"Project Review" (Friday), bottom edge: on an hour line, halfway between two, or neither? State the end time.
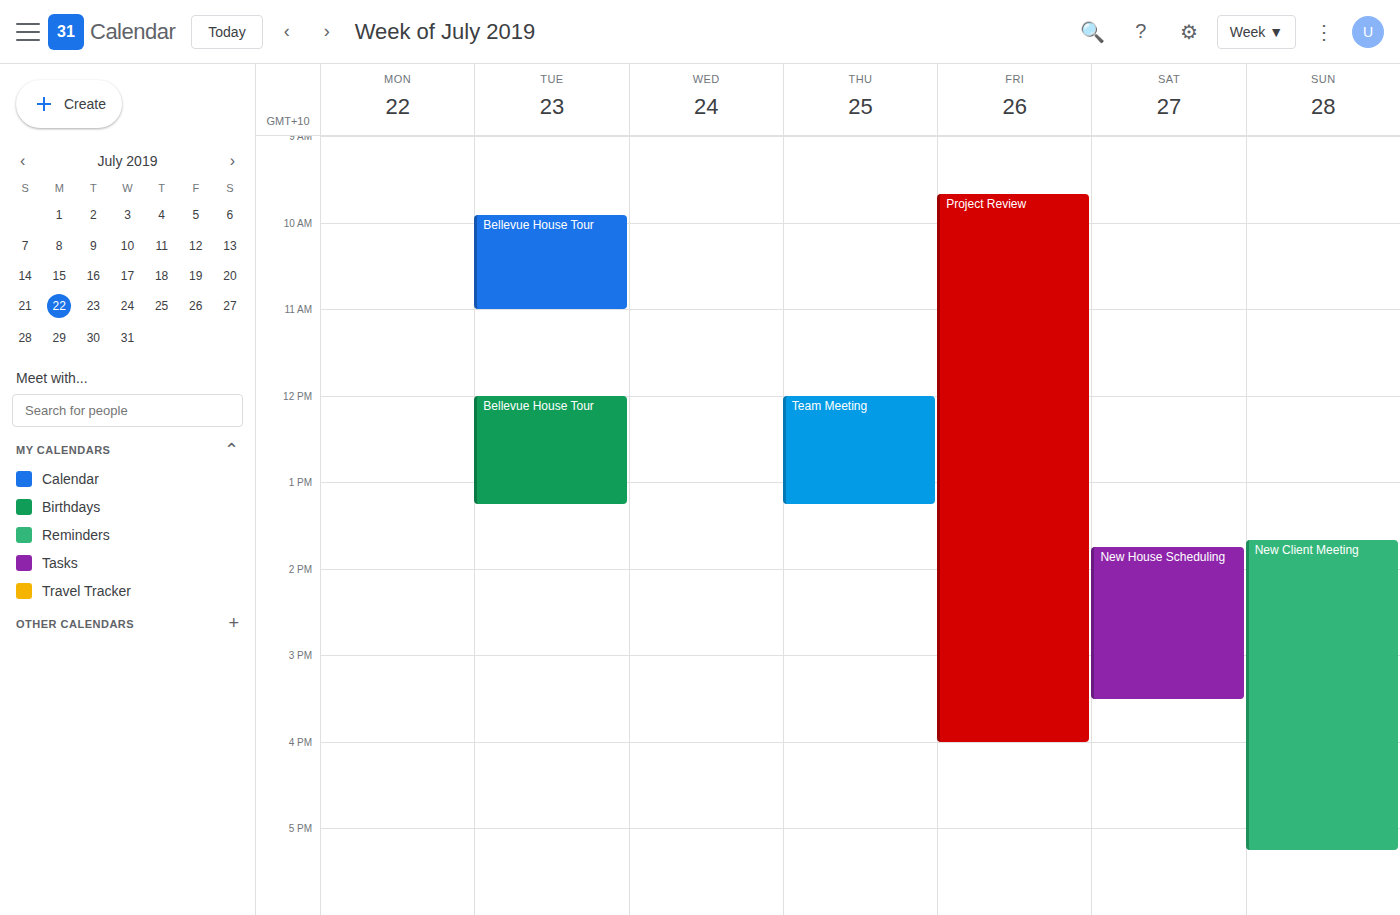
4:00 PM -- exactly on the 4 PM line.